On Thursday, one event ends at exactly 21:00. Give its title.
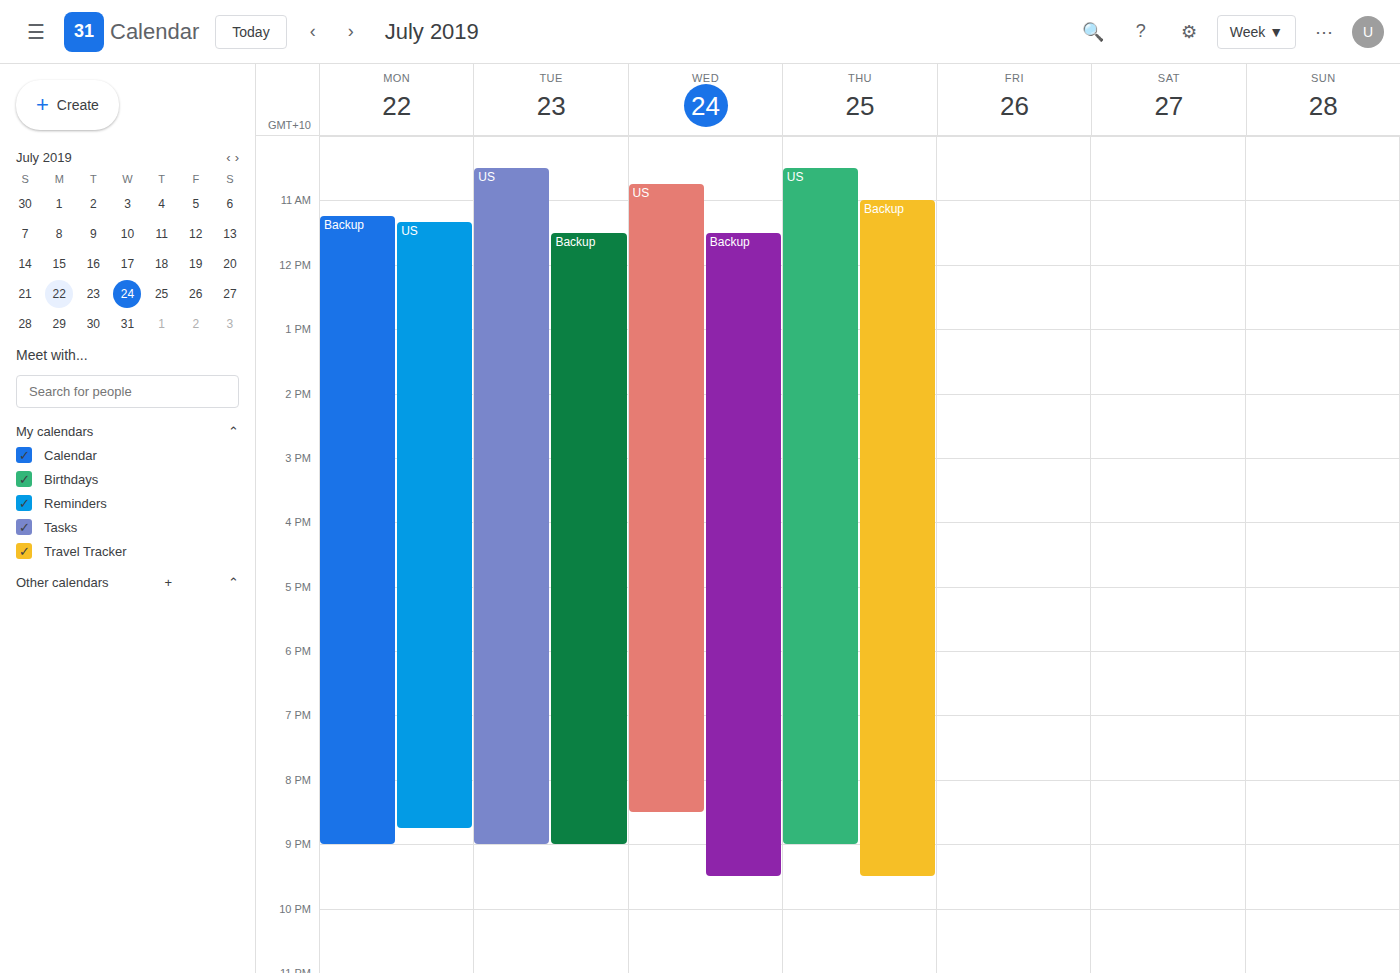
"US"